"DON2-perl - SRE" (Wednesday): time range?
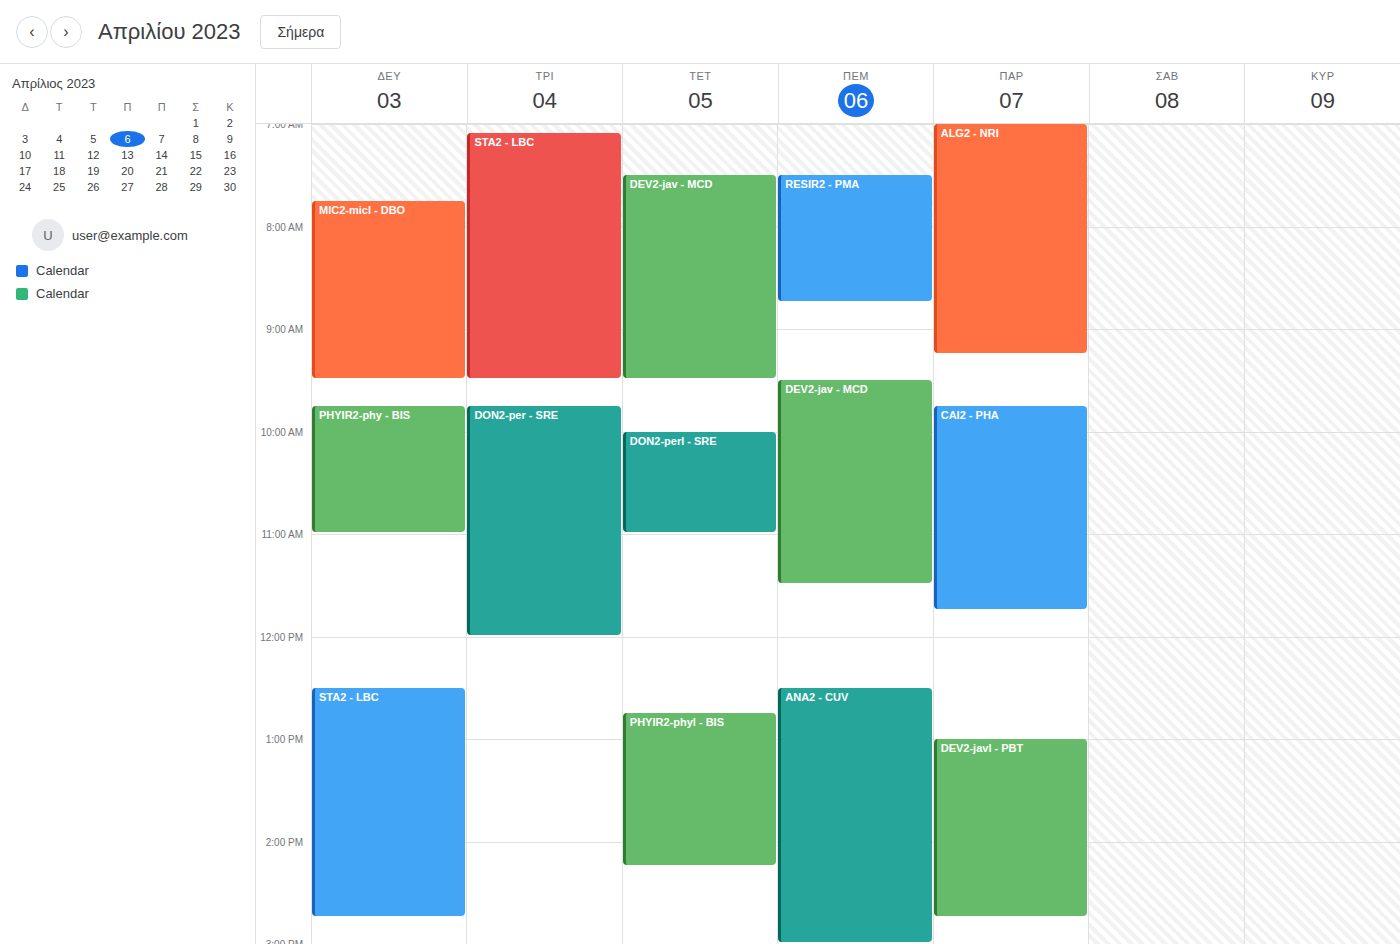
10:00 AM to 11:00 AM